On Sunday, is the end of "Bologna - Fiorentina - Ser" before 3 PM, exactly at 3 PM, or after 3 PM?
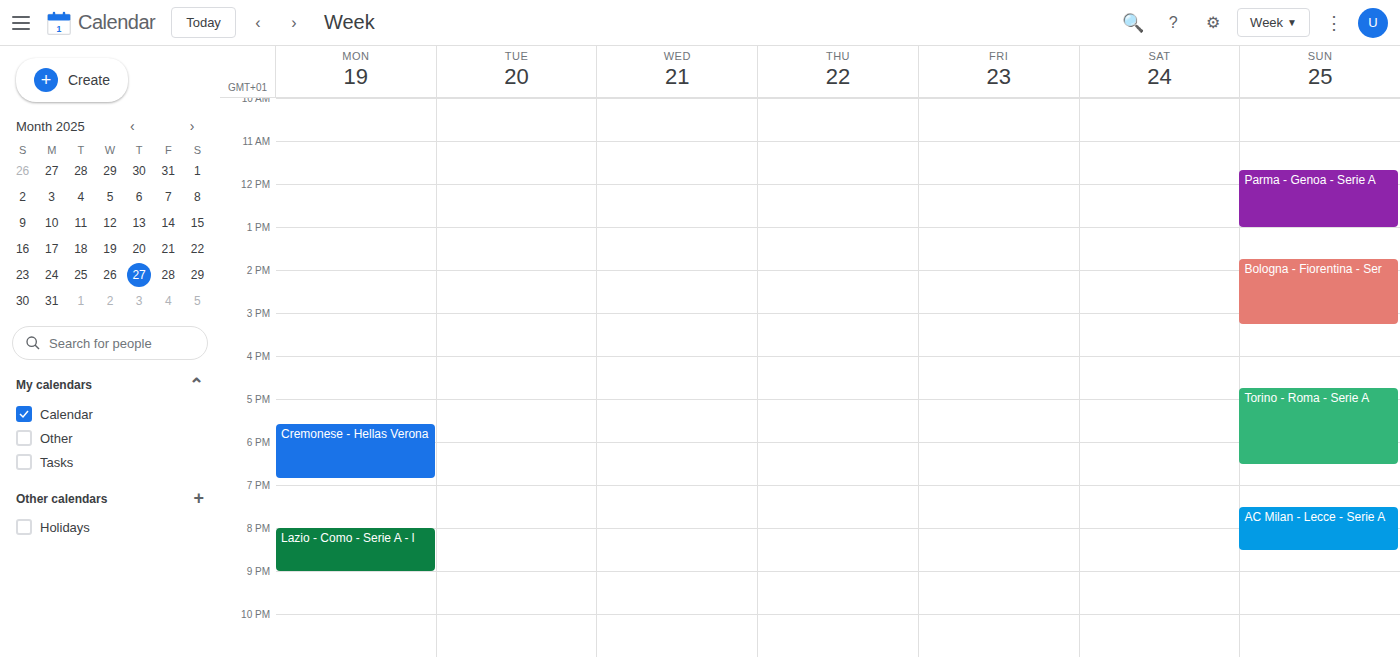
3:15 PM -- after 3 PM, 15 minutes below the 3 PM line.